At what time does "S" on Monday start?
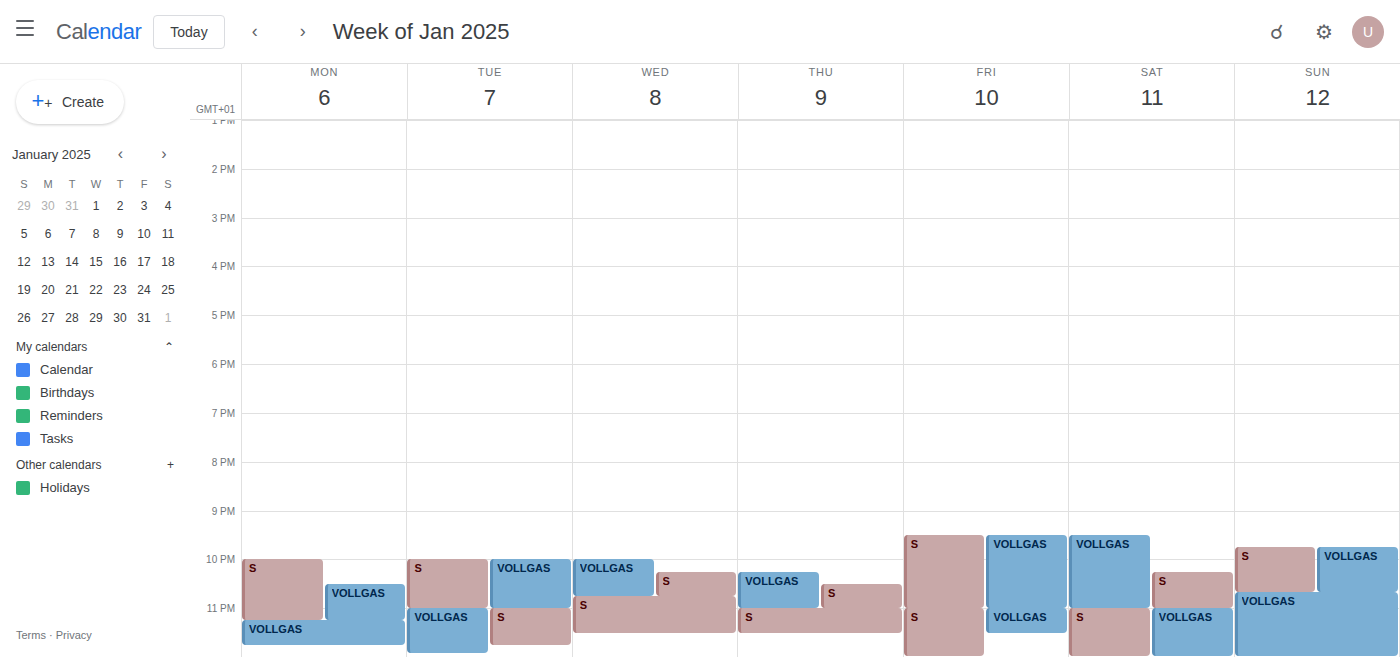
10:00 PM